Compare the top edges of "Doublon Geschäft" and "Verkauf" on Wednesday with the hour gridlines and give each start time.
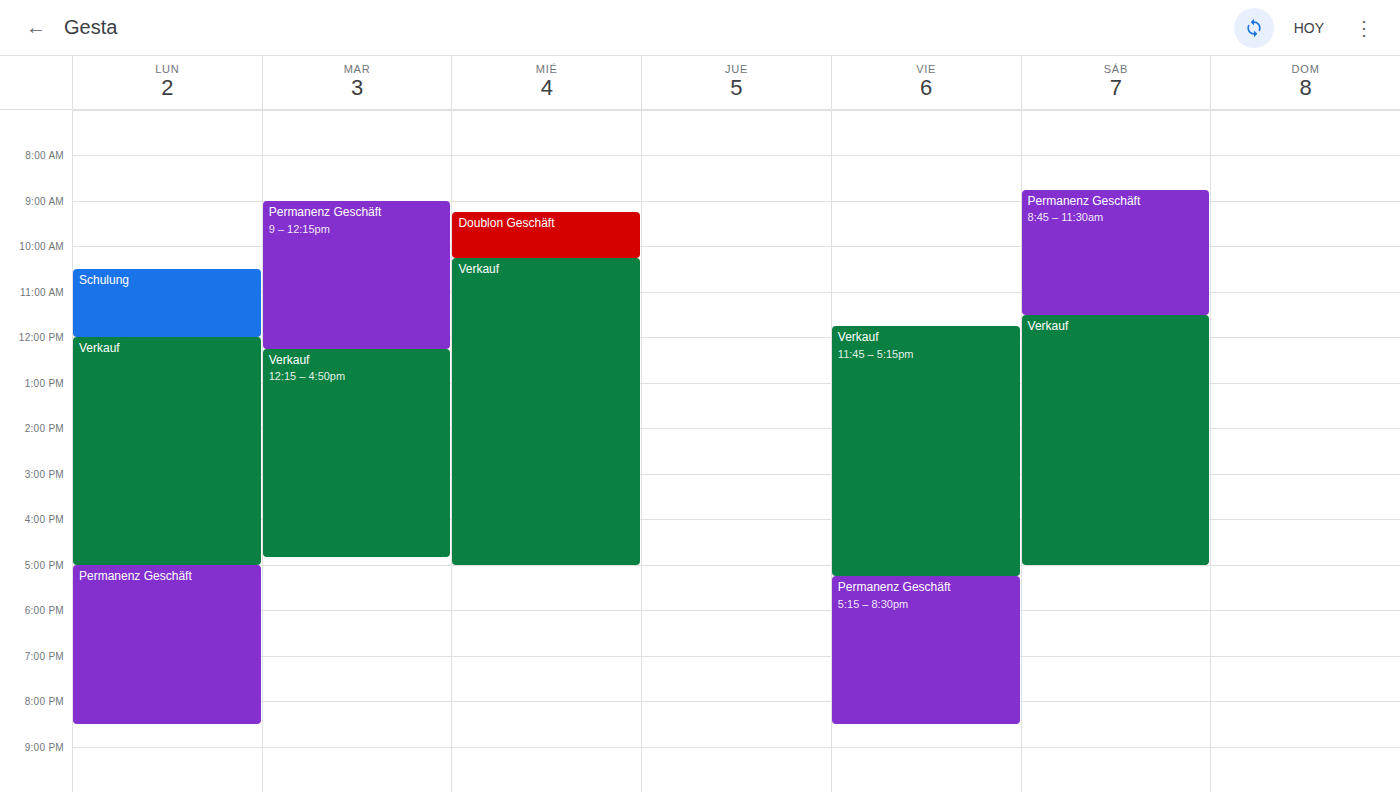
"Doublon Geschäft": 9:15 AM, neither: a quarter of the way from the 9 AM line to the 10 AM line. "Verkauf": 10:15 AM, neither: a quarter of the way from the 10 AM line to the 11 AM line.